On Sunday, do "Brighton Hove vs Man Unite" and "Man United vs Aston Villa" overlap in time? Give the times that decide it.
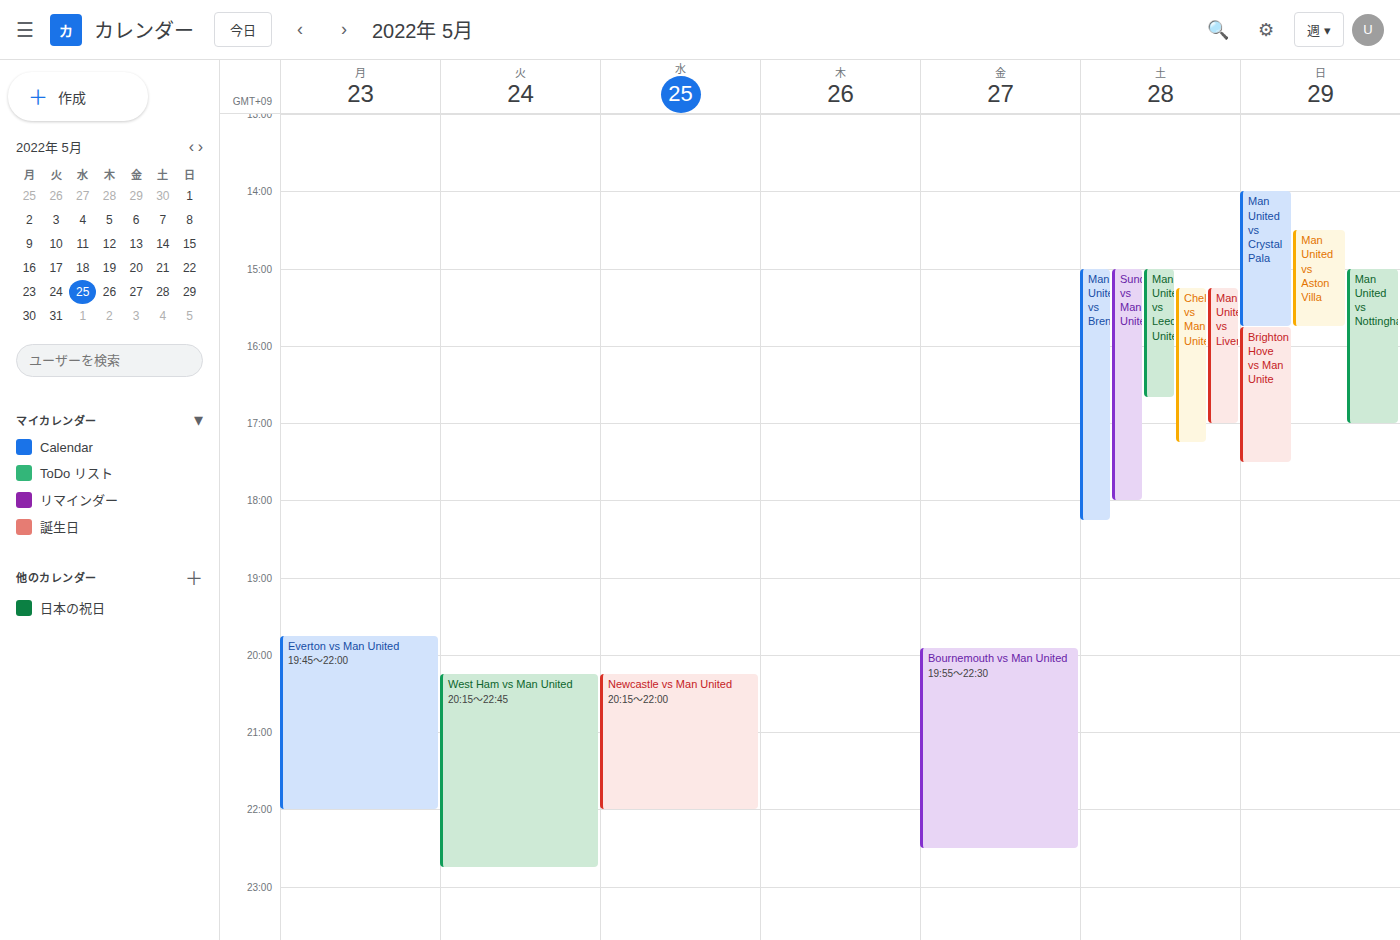
"Man United vs Aston Villa" ends at 15:45, exactly when "Brighton Hove vs Man Unite" starts -- they touch but do not overlap.